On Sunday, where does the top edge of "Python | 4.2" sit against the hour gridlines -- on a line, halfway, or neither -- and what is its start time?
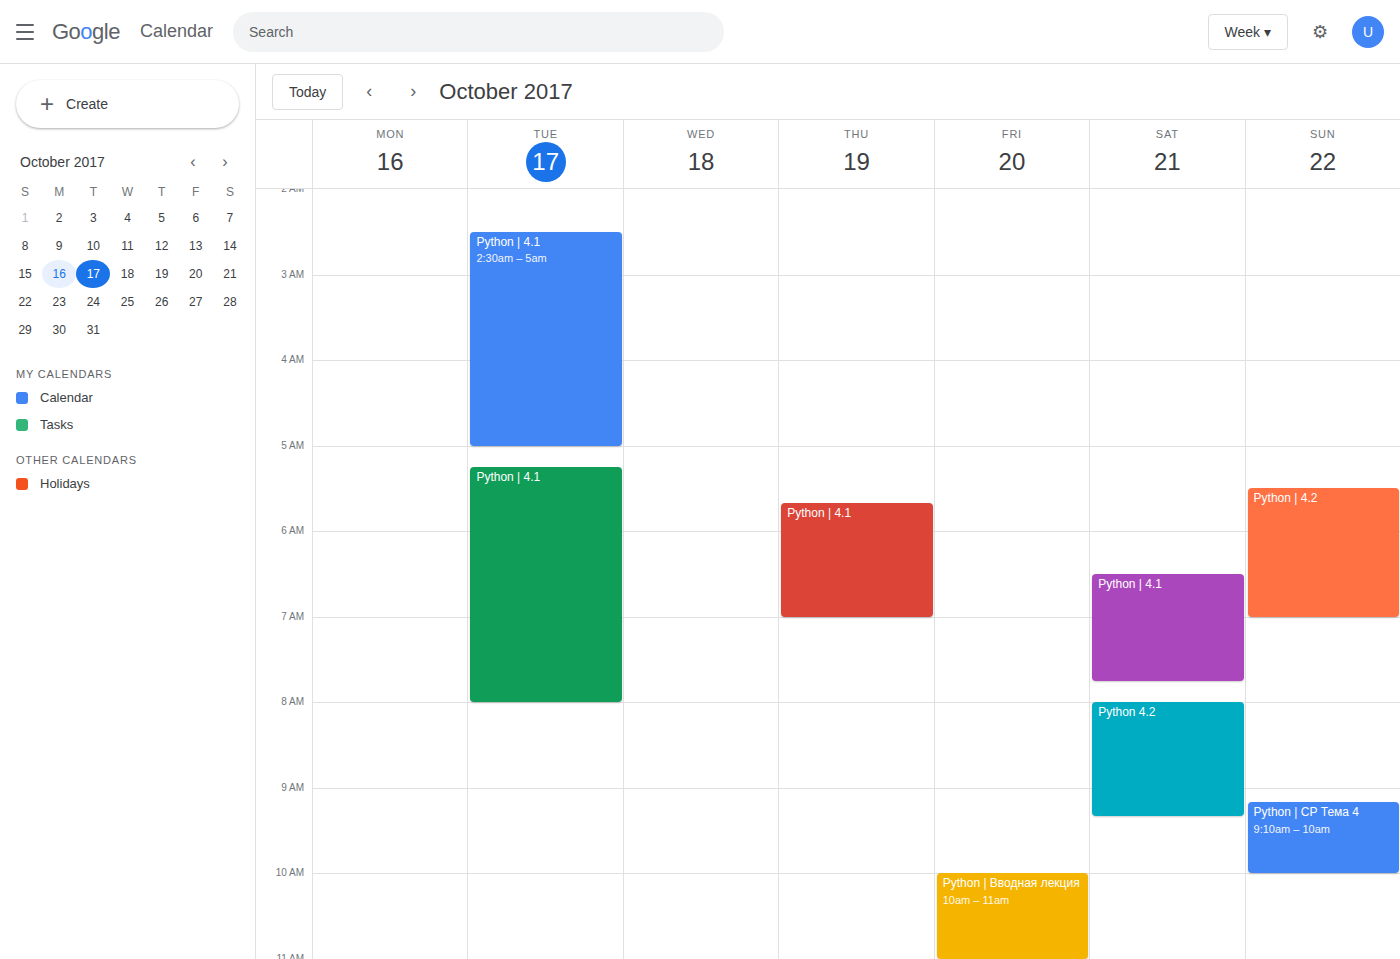
5:30 AM -- halfway between the 5 AM and 6 AM lines.